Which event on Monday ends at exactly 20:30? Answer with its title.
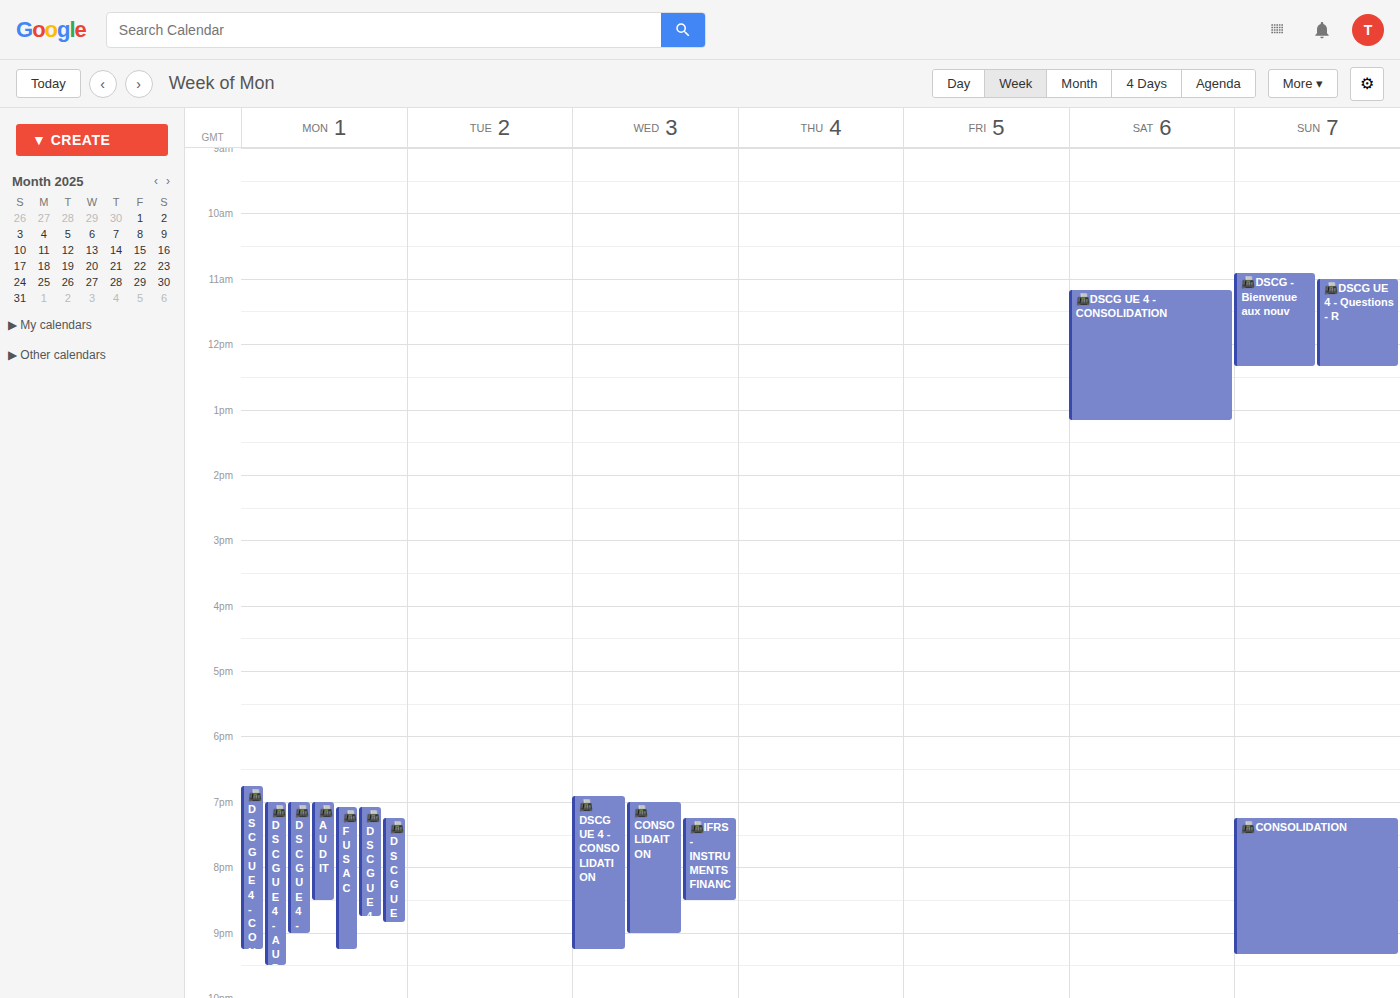
"📠AUDIT"